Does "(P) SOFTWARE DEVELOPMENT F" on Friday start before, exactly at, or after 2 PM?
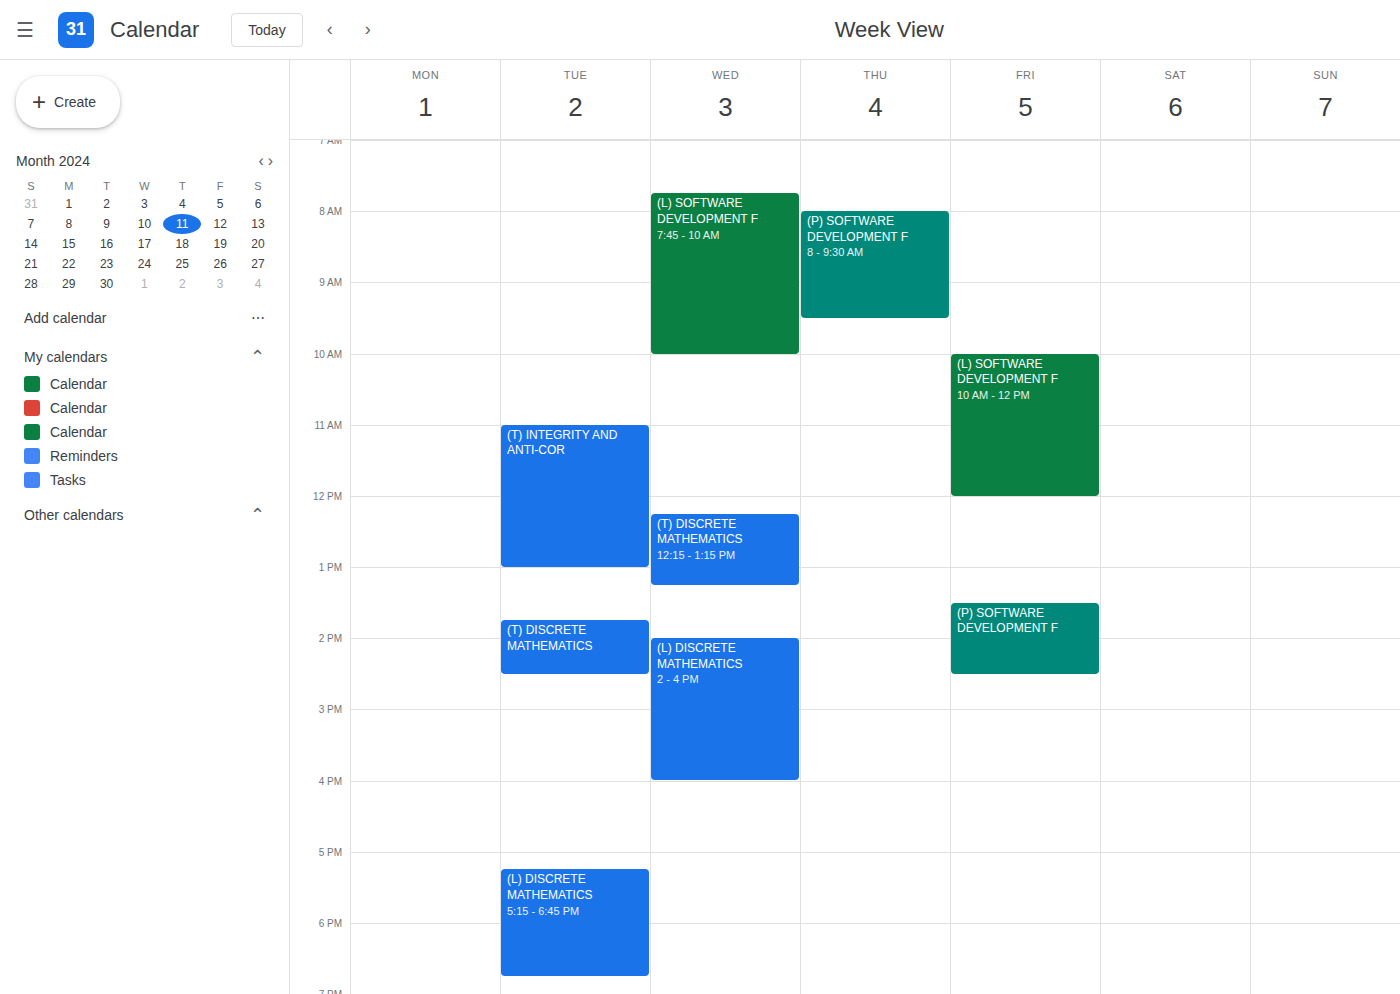
1:30 PM -- before 2 PM, 30 minutes above the 2 PM line.